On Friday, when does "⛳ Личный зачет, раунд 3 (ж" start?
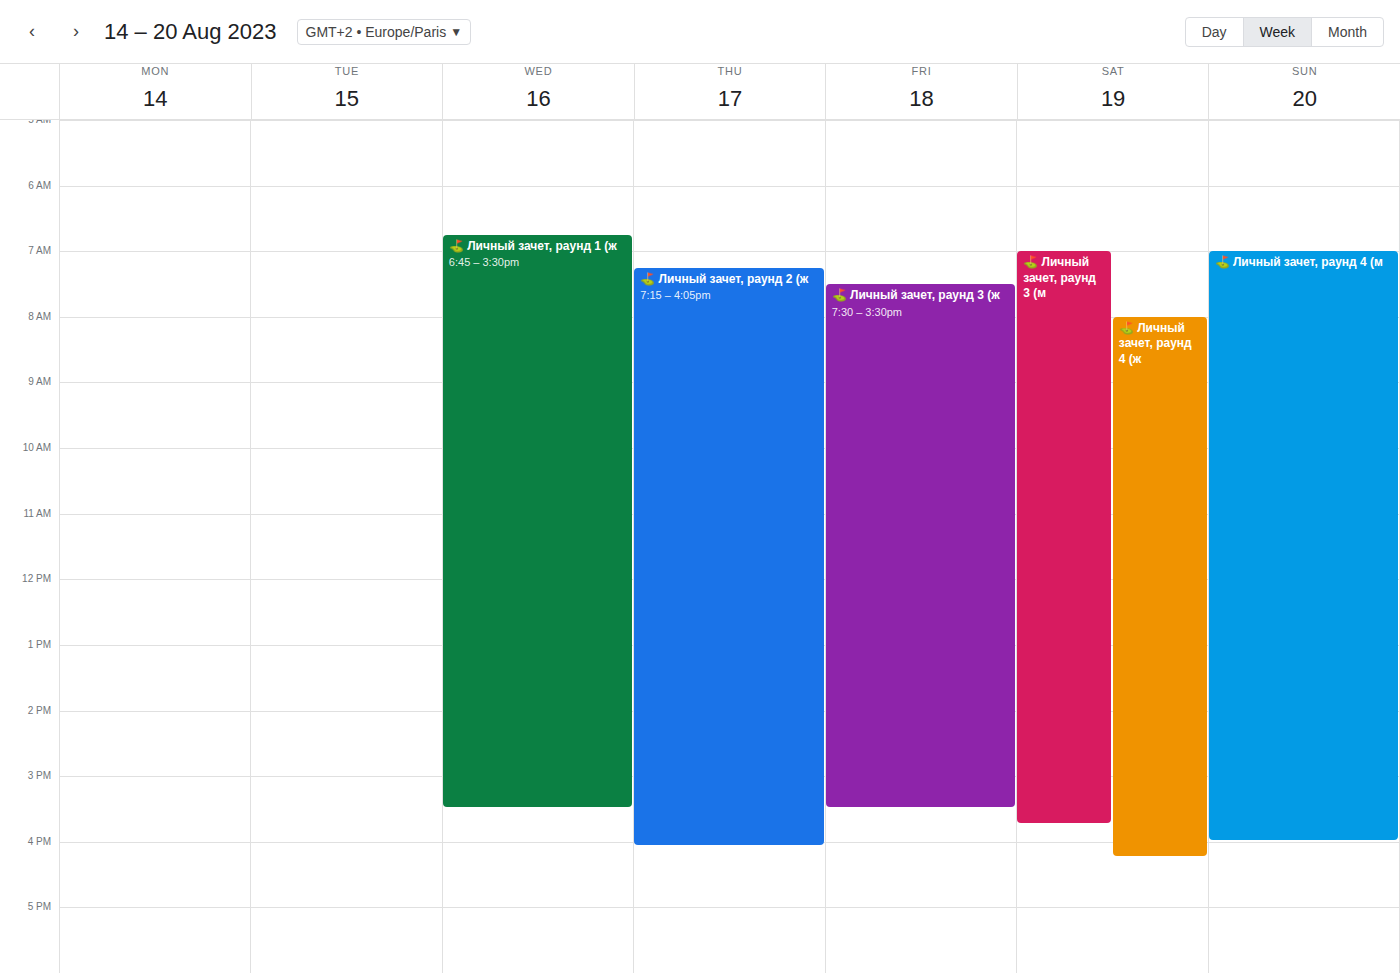
7:30 AM